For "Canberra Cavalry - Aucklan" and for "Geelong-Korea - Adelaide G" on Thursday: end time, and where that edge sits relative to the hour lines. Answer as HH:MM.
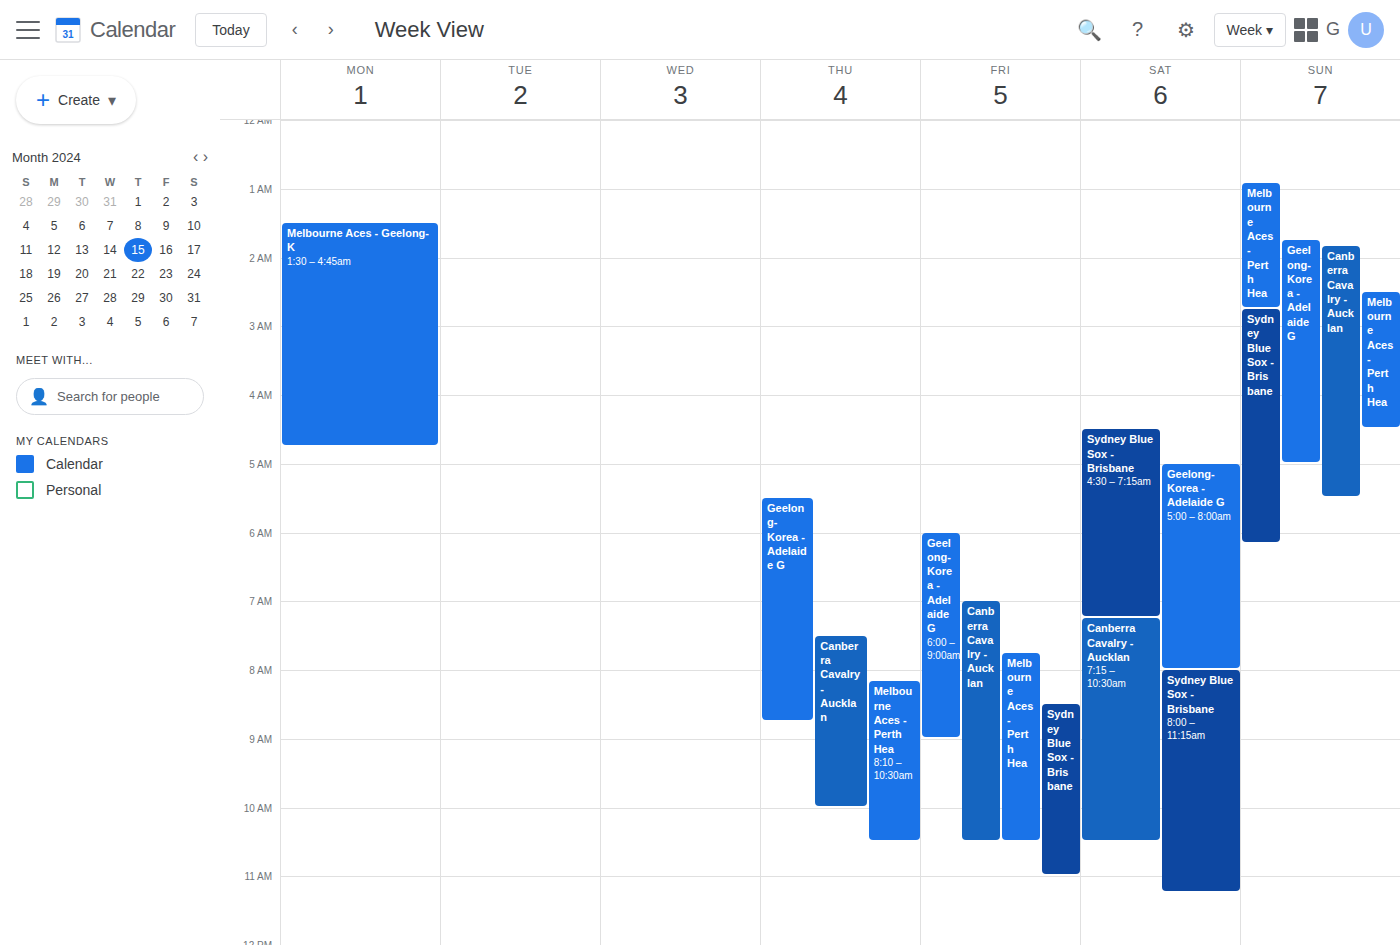
"Canberra Cavalry - Aucklan": 10:00, exactly on the 10:00 line. "Geelong-Korea - Adelaide G": 08:45, neither: three quarters of the way from the 08:00 line to the 09:00 line.